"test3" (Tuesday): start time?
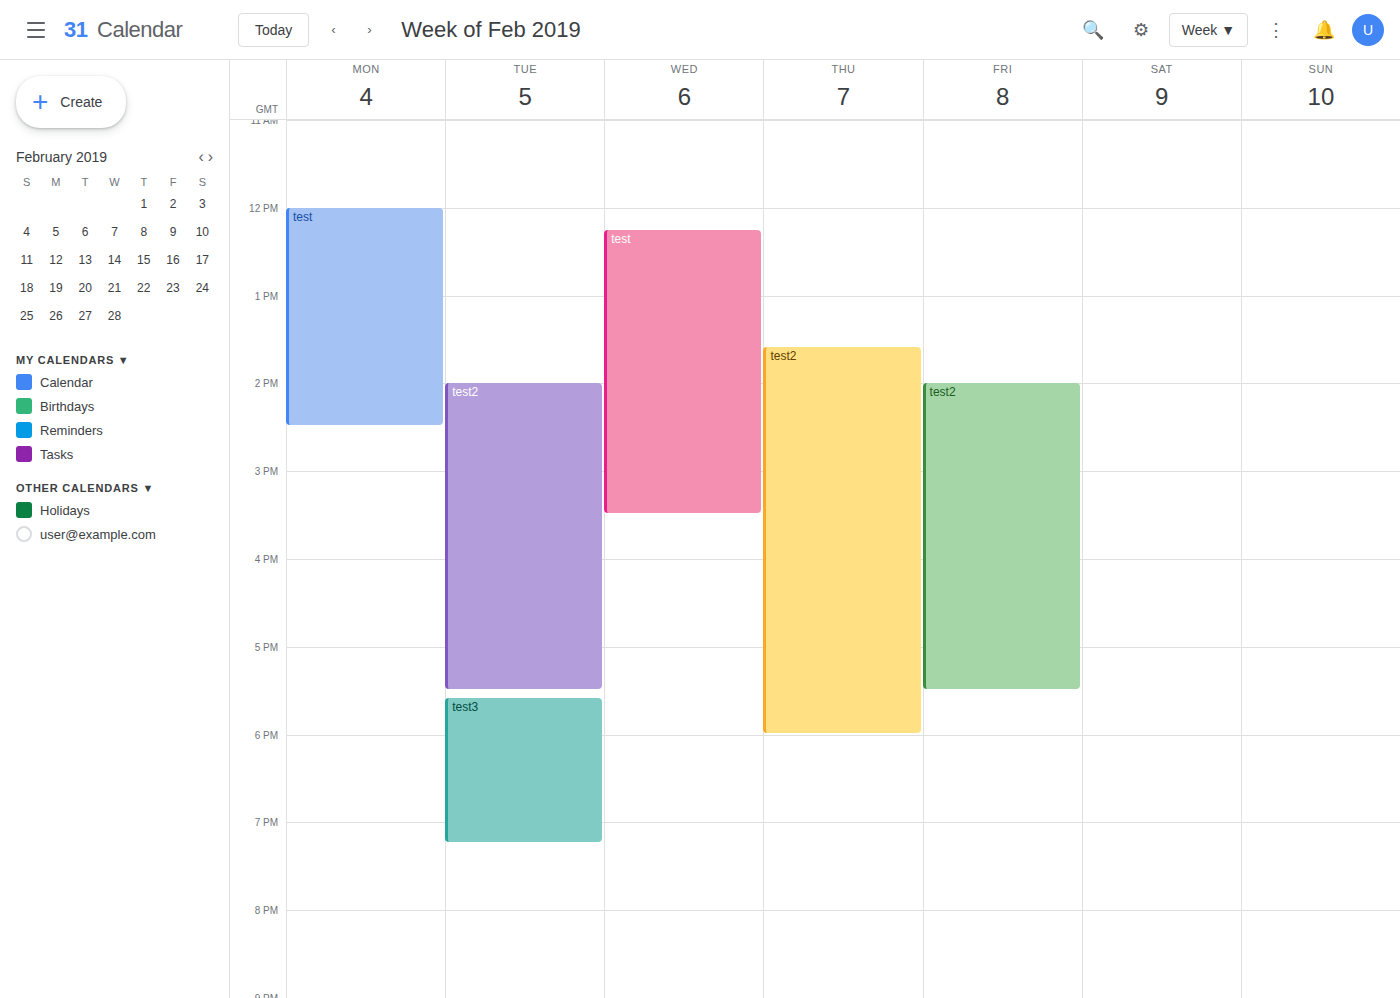
5:35 PM